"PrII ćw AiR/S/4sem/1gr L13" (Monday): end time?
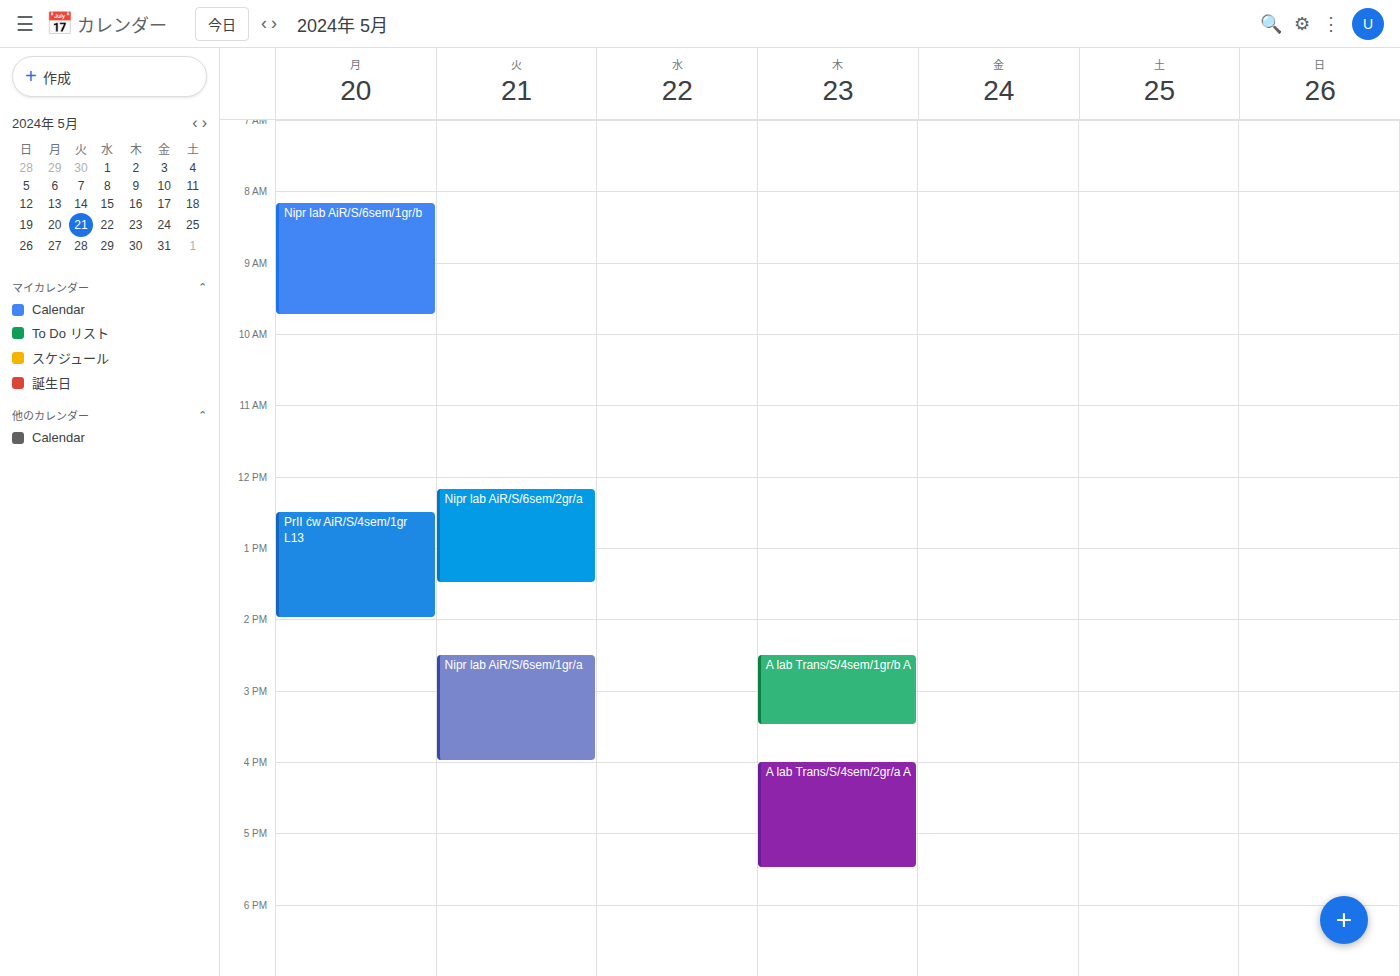
2:00 PM